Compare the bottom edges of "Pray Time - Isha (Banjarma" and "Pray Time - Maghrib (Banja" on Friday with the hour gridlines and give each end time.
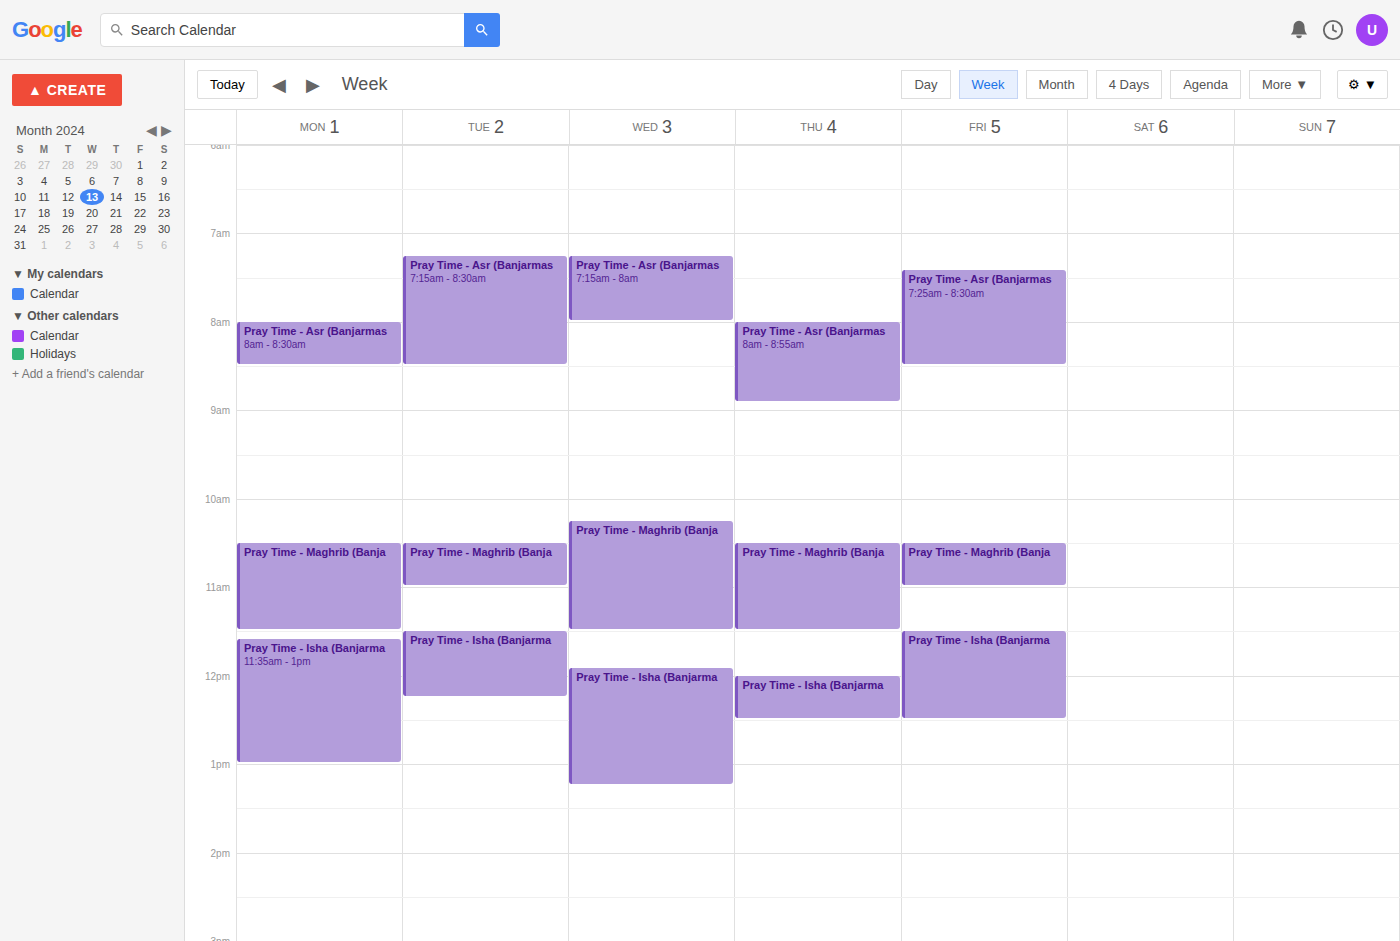
"Pray Time - Isha (Banjarma": 12:30 PM, halfway between the 12 PM and 1 PM lines. "Pray Time - Maghrib (Banja": 11:00 AM, exactly on the 11 AM line.